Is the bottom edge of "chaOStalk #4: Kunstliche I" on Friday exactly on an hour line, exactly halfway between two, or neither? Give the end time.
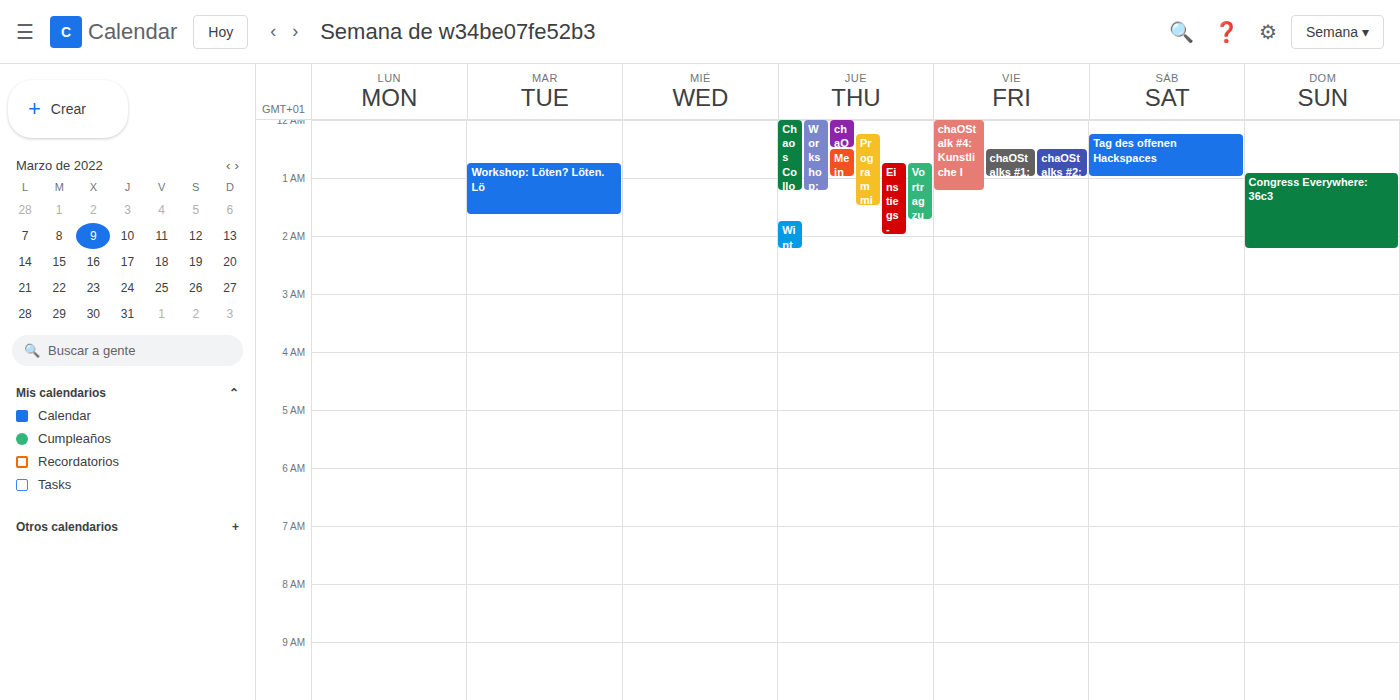
1:15 AM -- neither: a quarter of the way from the 1 AM line to the 2 AM line.